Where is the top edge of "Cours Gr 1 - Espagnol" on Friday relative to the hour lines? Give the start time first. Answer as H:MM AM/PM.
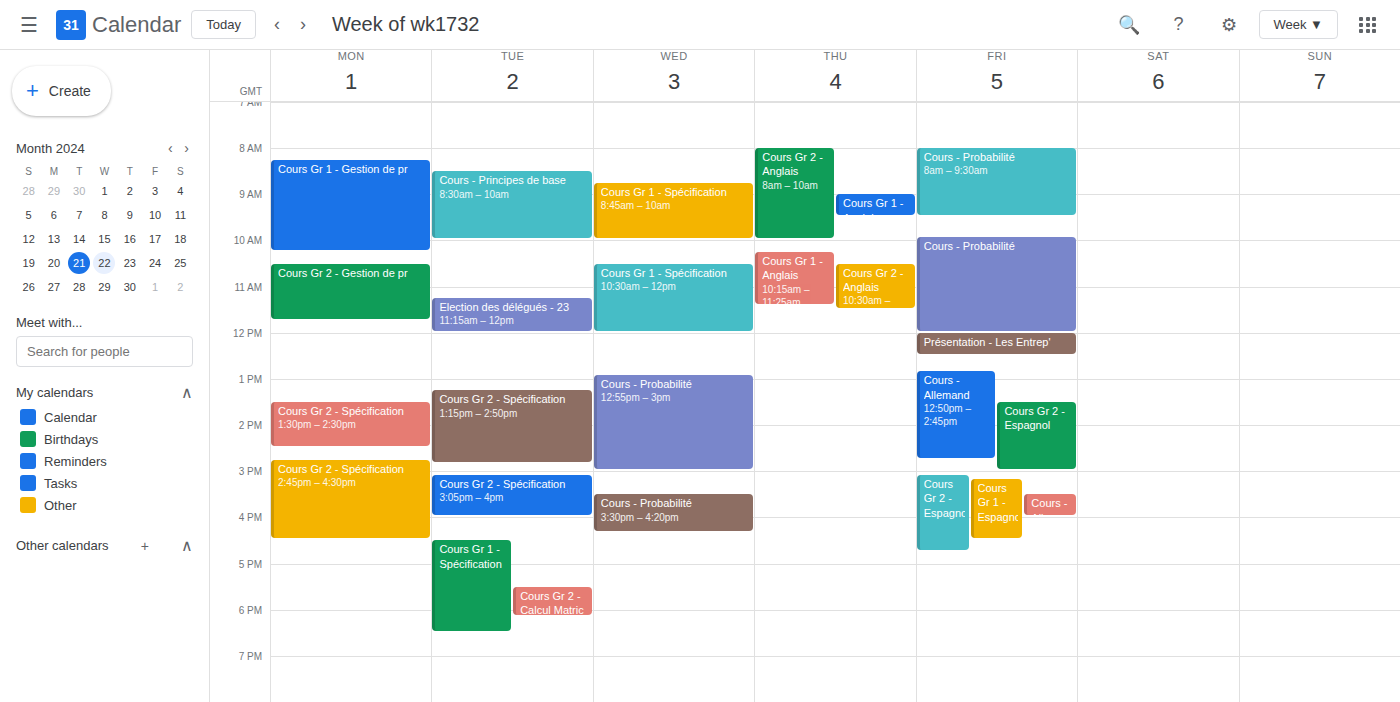
3:10 PM -- neither: 10 minutes below the 3 PM line and 50 minutes above the 4 PM line.